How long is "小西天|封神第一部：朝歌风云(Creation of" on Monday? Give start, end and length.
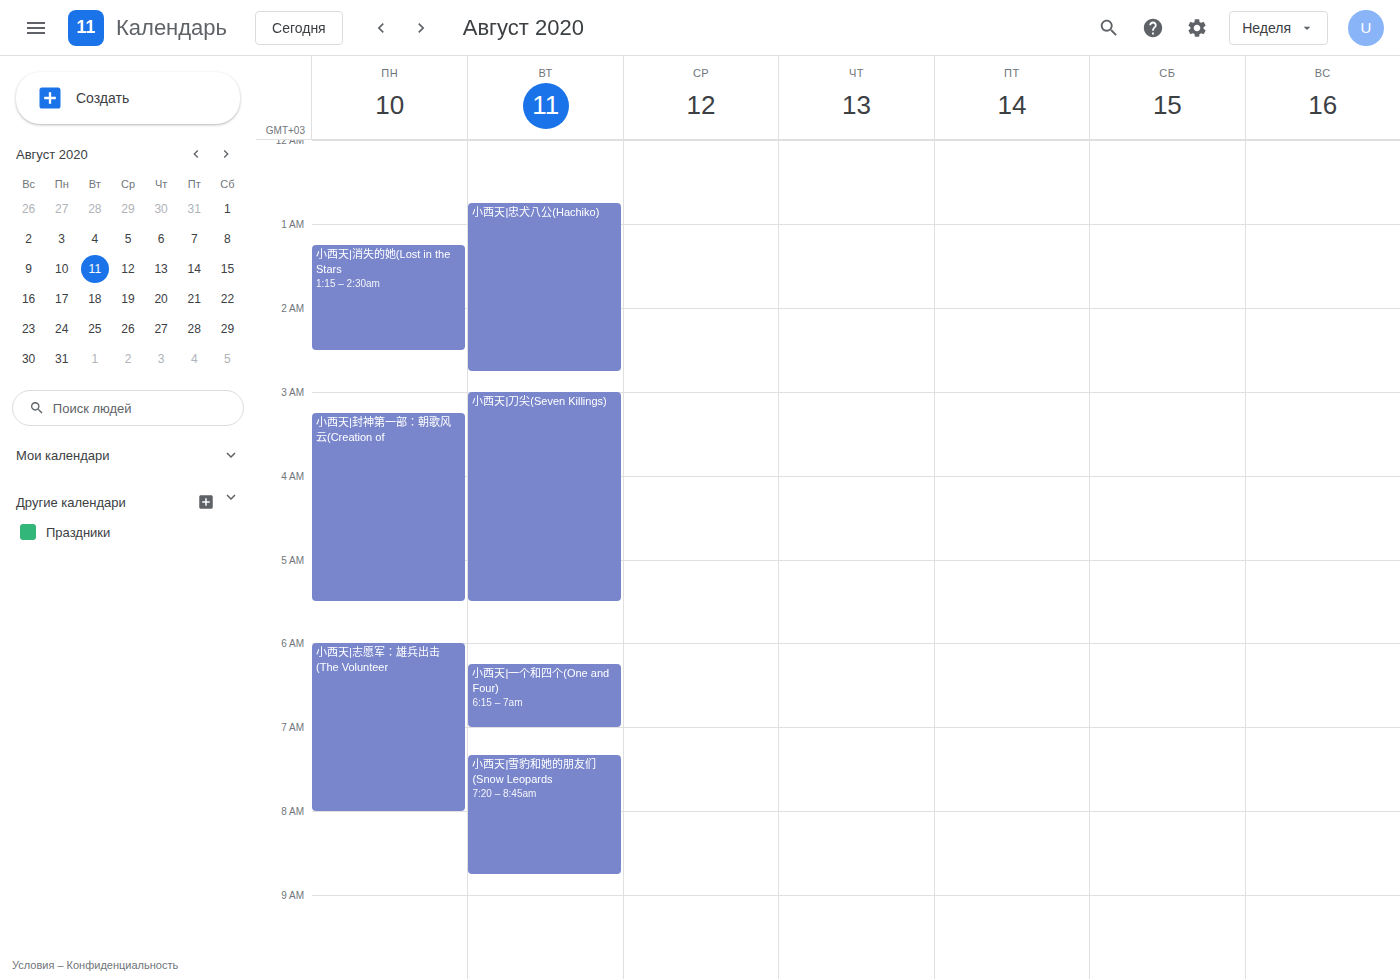
3:15 AM to 5:30 AM, 2 hours 15 minutes